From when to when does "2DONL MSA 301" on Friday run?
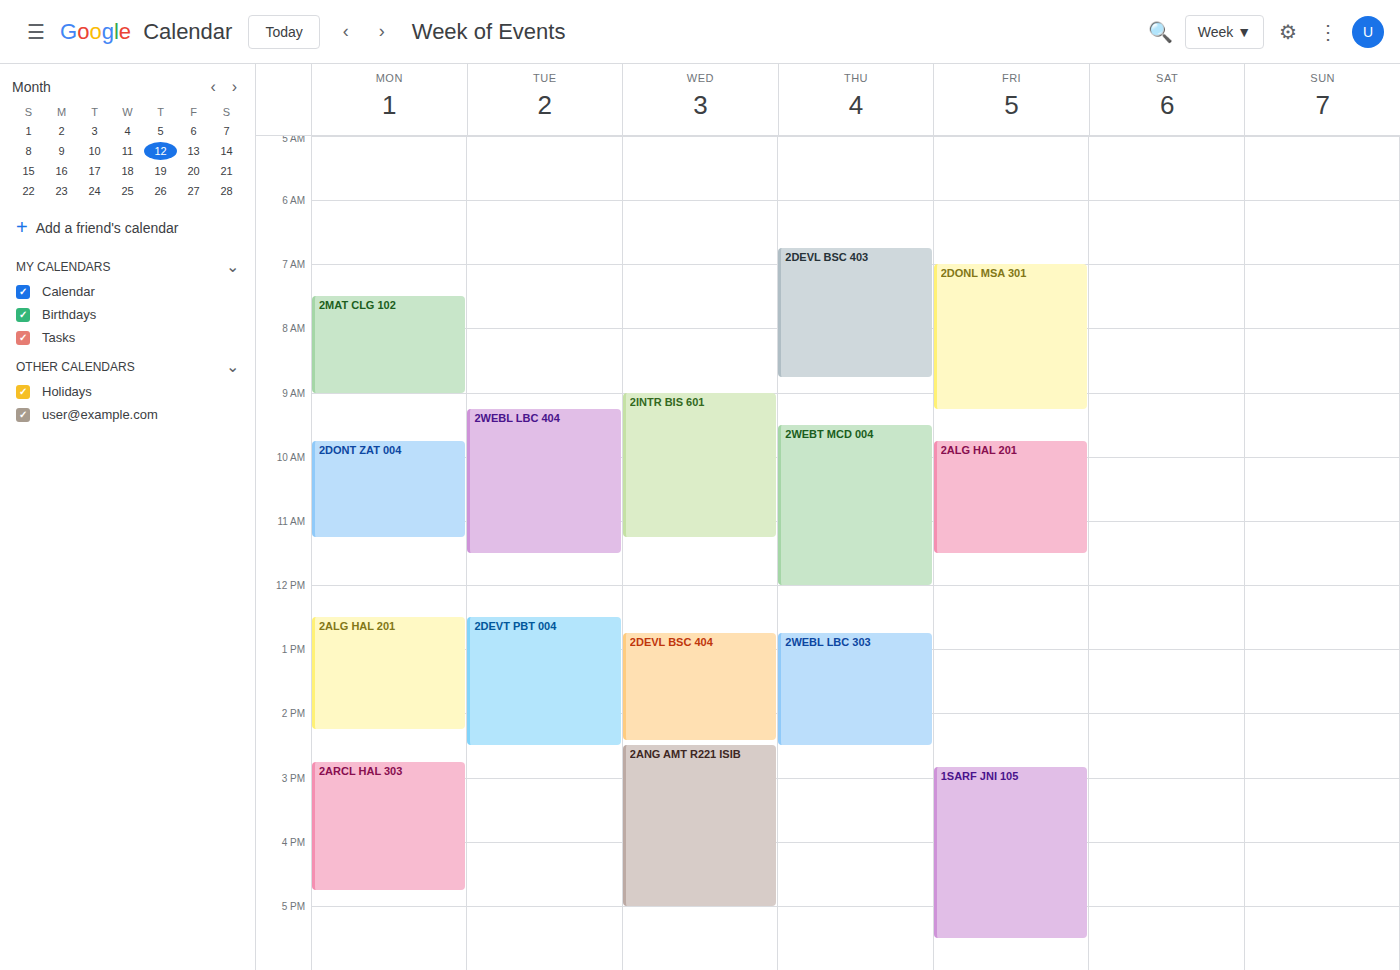
7:00 AM to 9:15 AM